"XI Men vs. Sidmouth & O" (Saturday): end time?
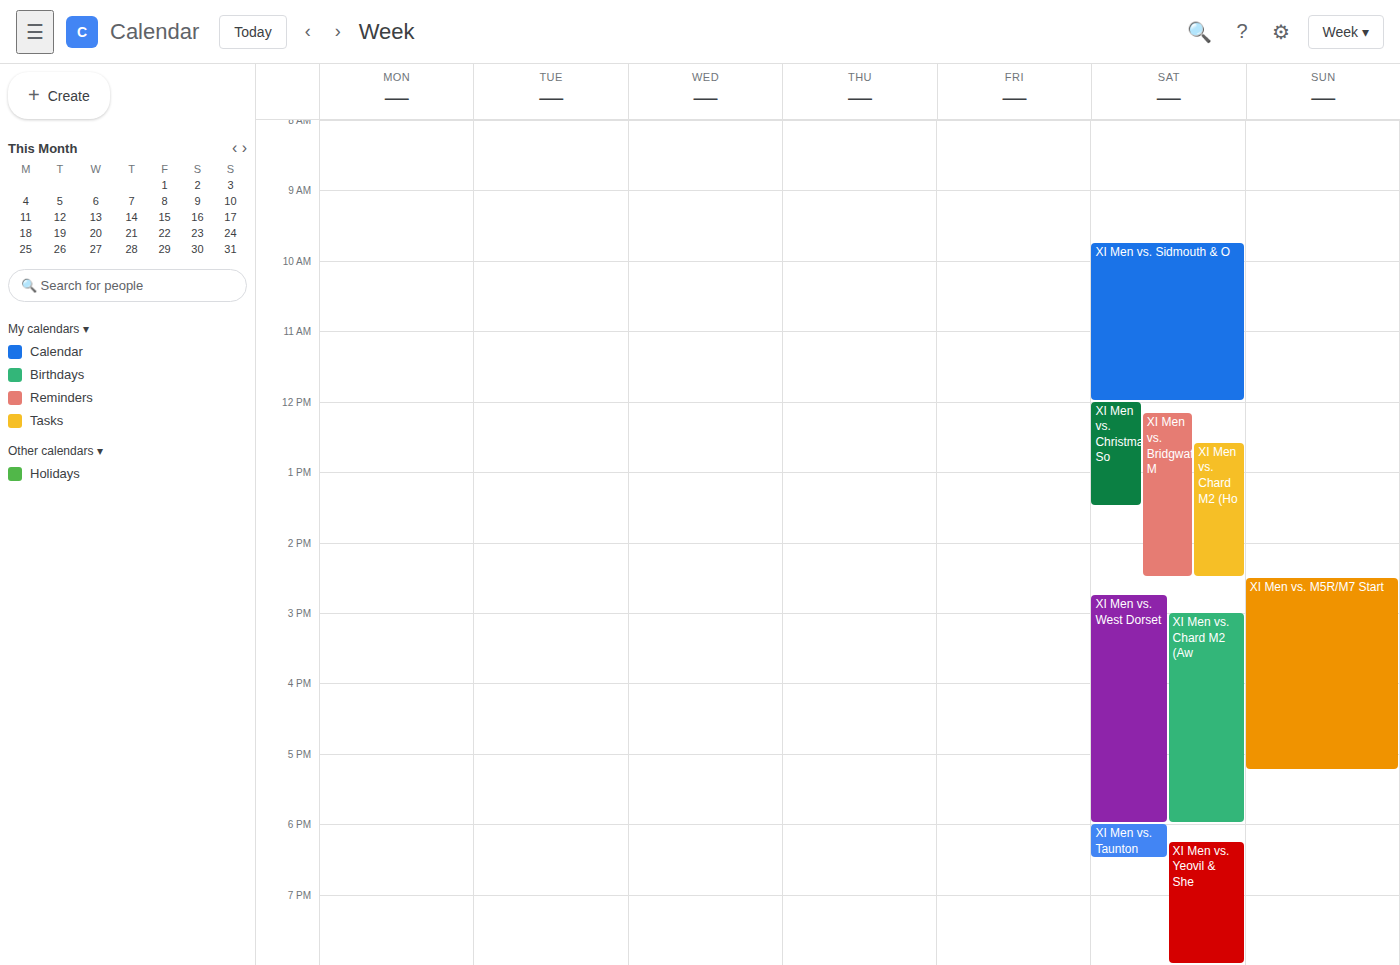
12:00 PM